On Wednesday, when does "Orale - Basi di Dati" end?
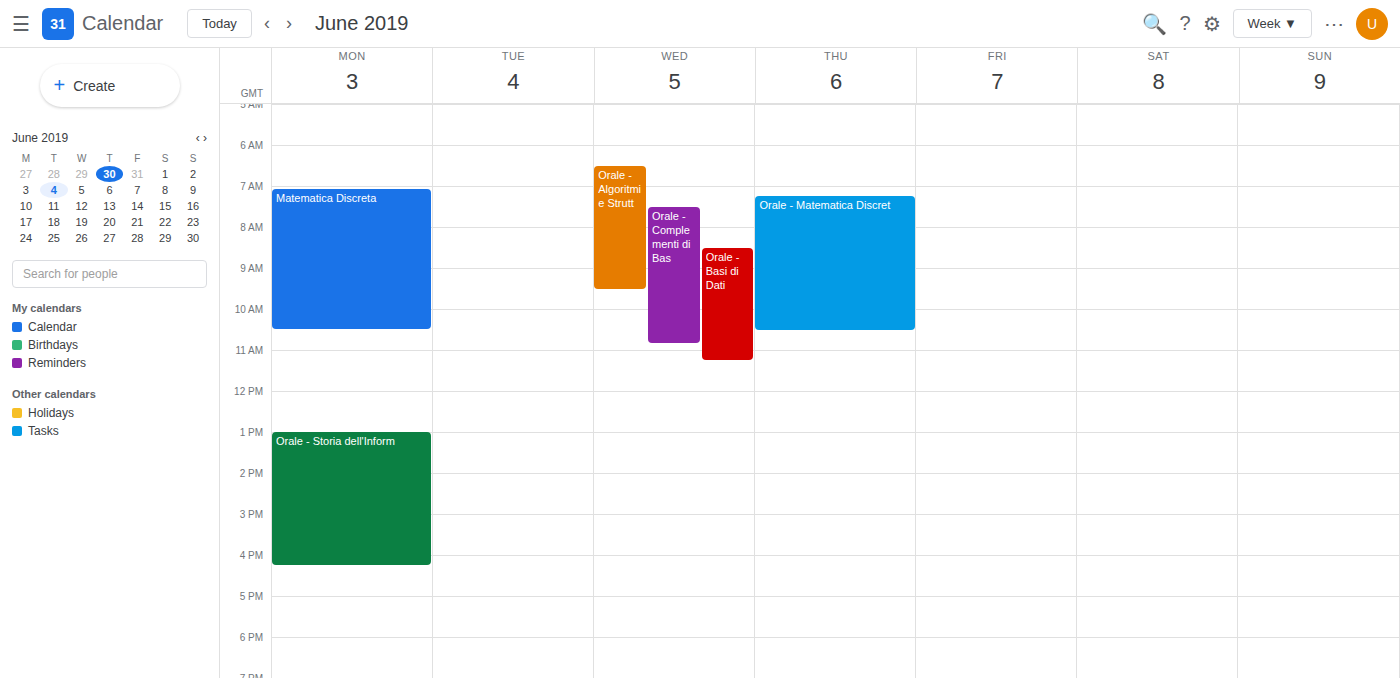
11:15 AM